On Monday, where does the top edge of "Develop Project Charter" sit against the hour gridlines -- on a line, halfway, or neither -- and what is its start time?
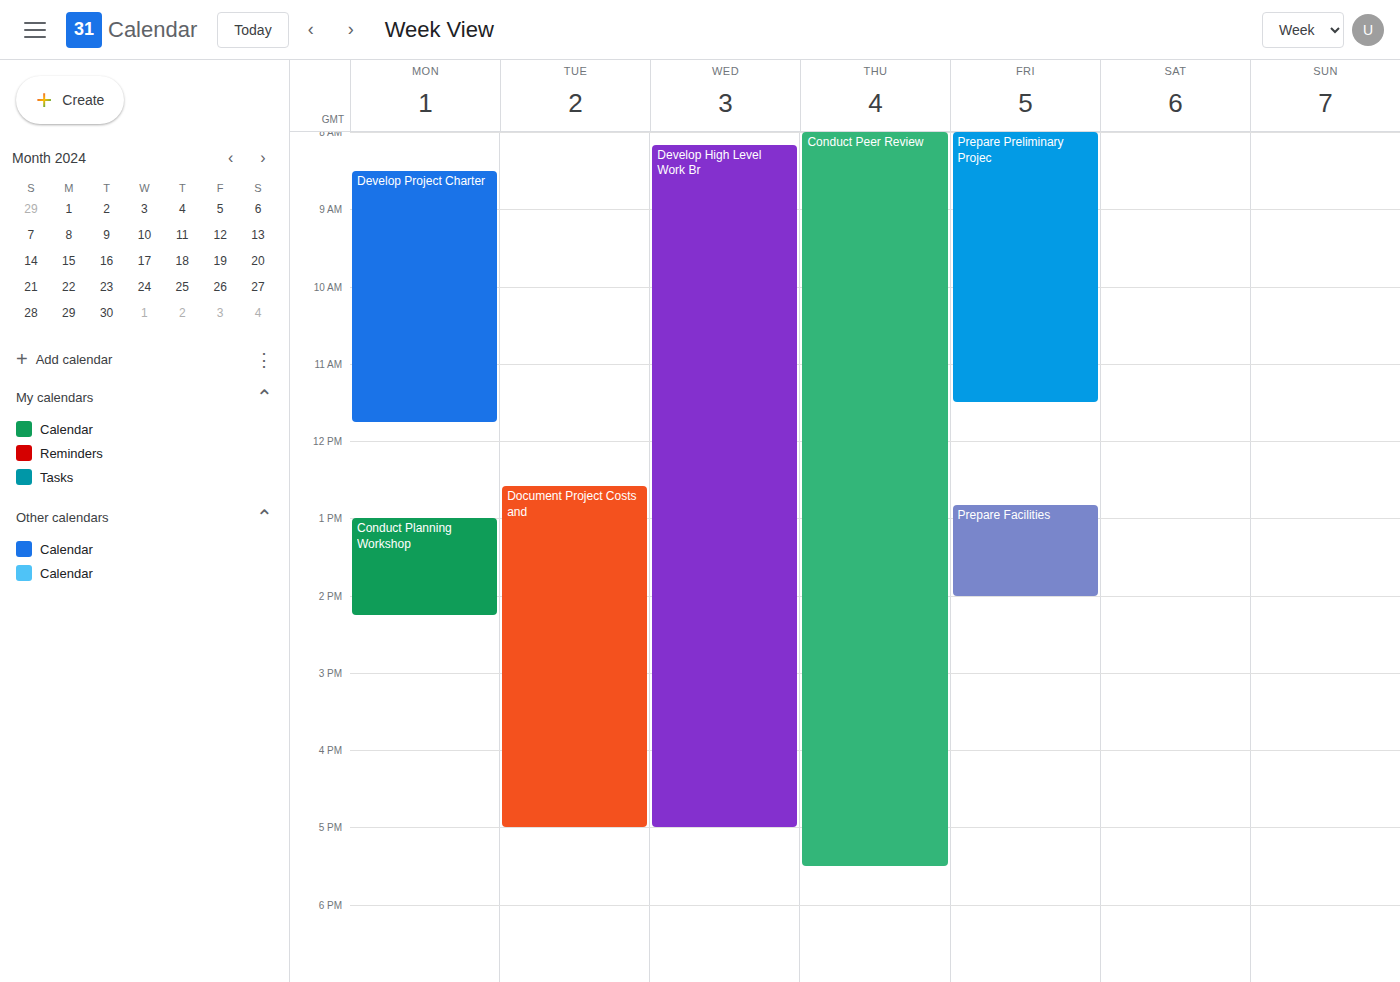
8:30 AM -- halfway between the 8 AM and 9 AM lines.